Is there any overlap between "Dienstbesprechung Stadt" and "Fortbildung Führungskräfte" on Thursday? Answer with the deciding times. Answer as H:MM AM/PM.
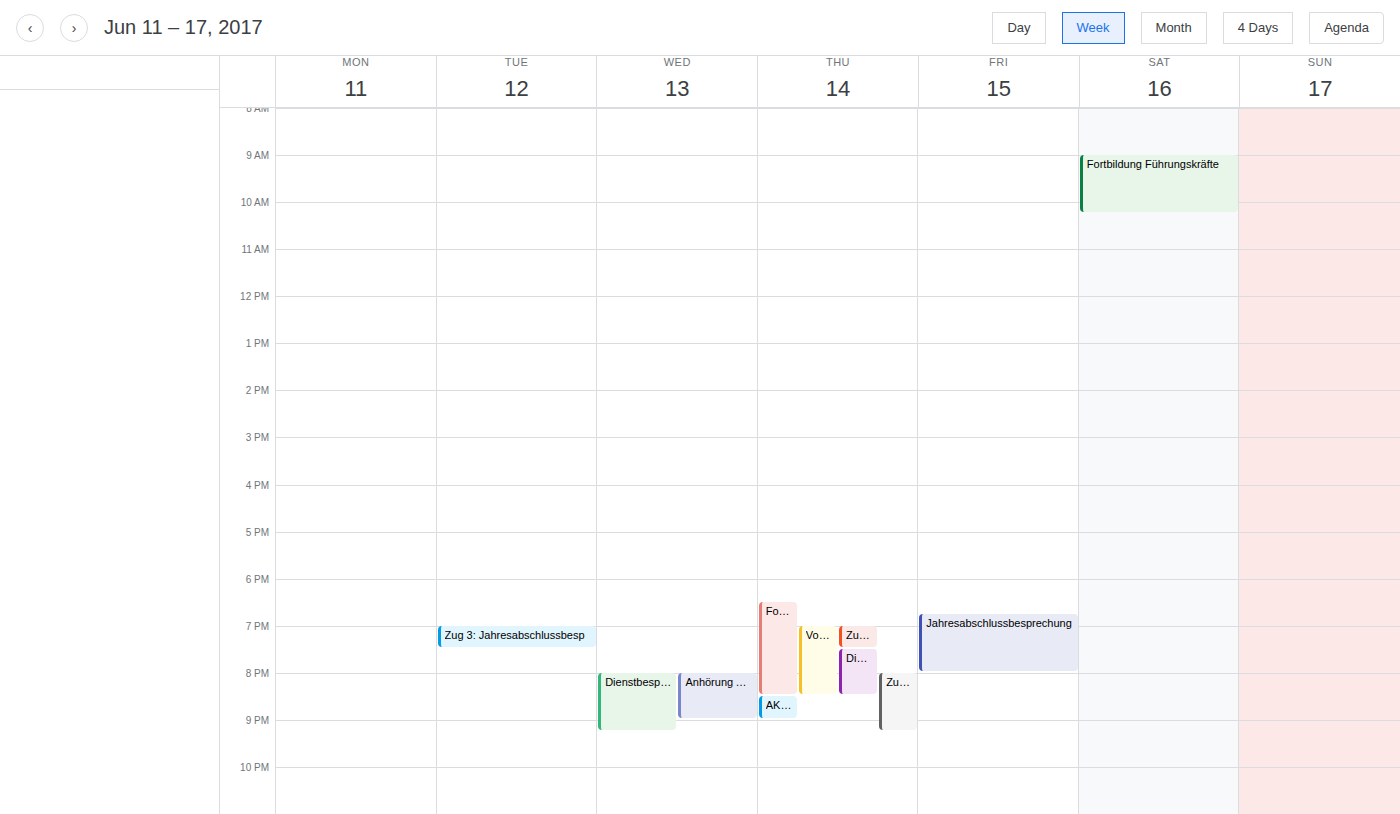
"Dienstbesprechung Stadt" runs 7:30 PM to 8:30 PM, inside "Fortbildung Führungskräfte" -- they overlap.